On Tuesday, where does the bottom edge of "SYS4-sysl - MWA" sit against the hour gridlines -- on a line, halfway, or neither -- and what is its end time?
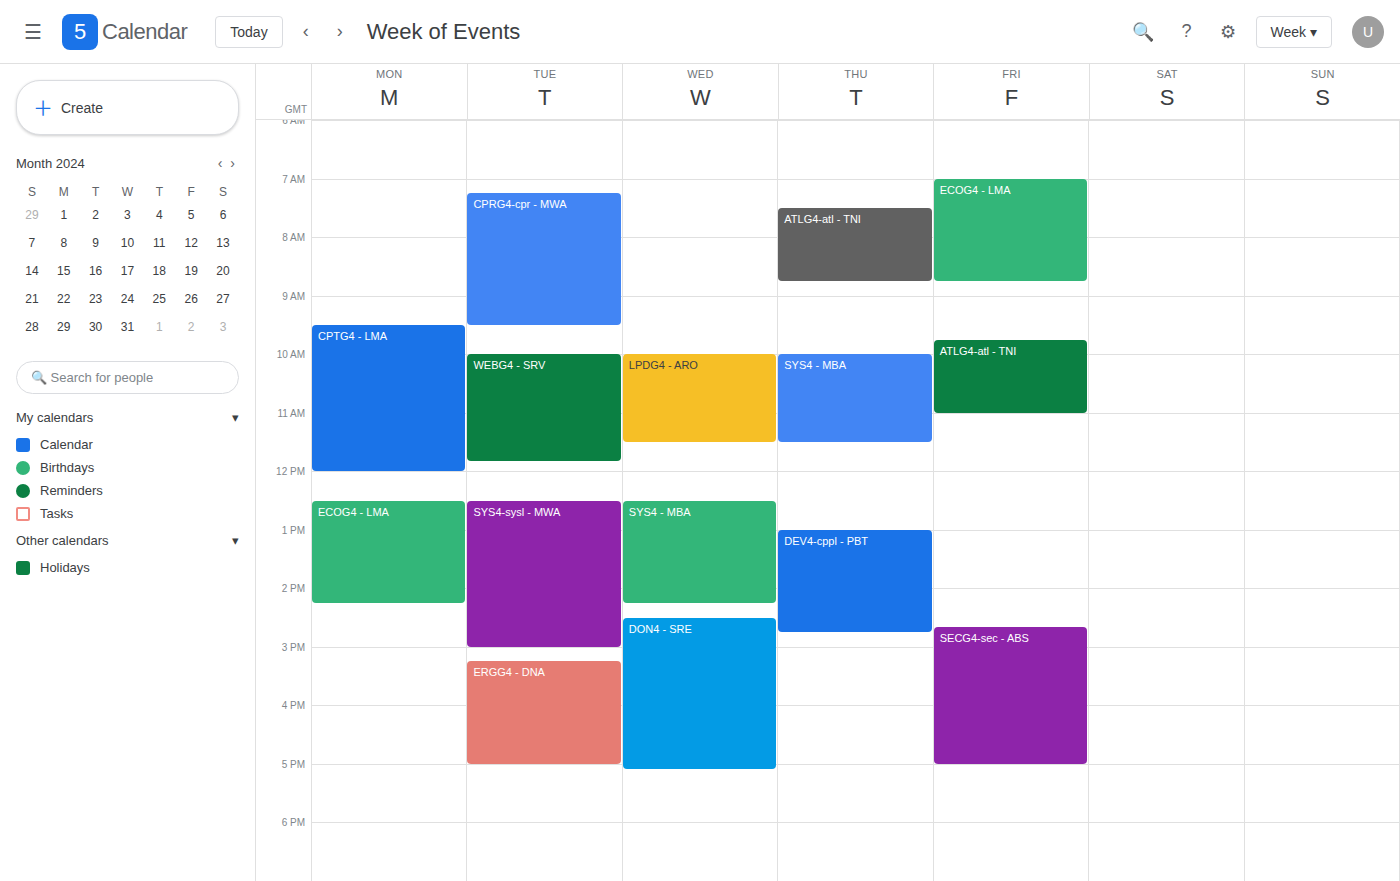
3:00 PM -- exactly on the 3 PM line.